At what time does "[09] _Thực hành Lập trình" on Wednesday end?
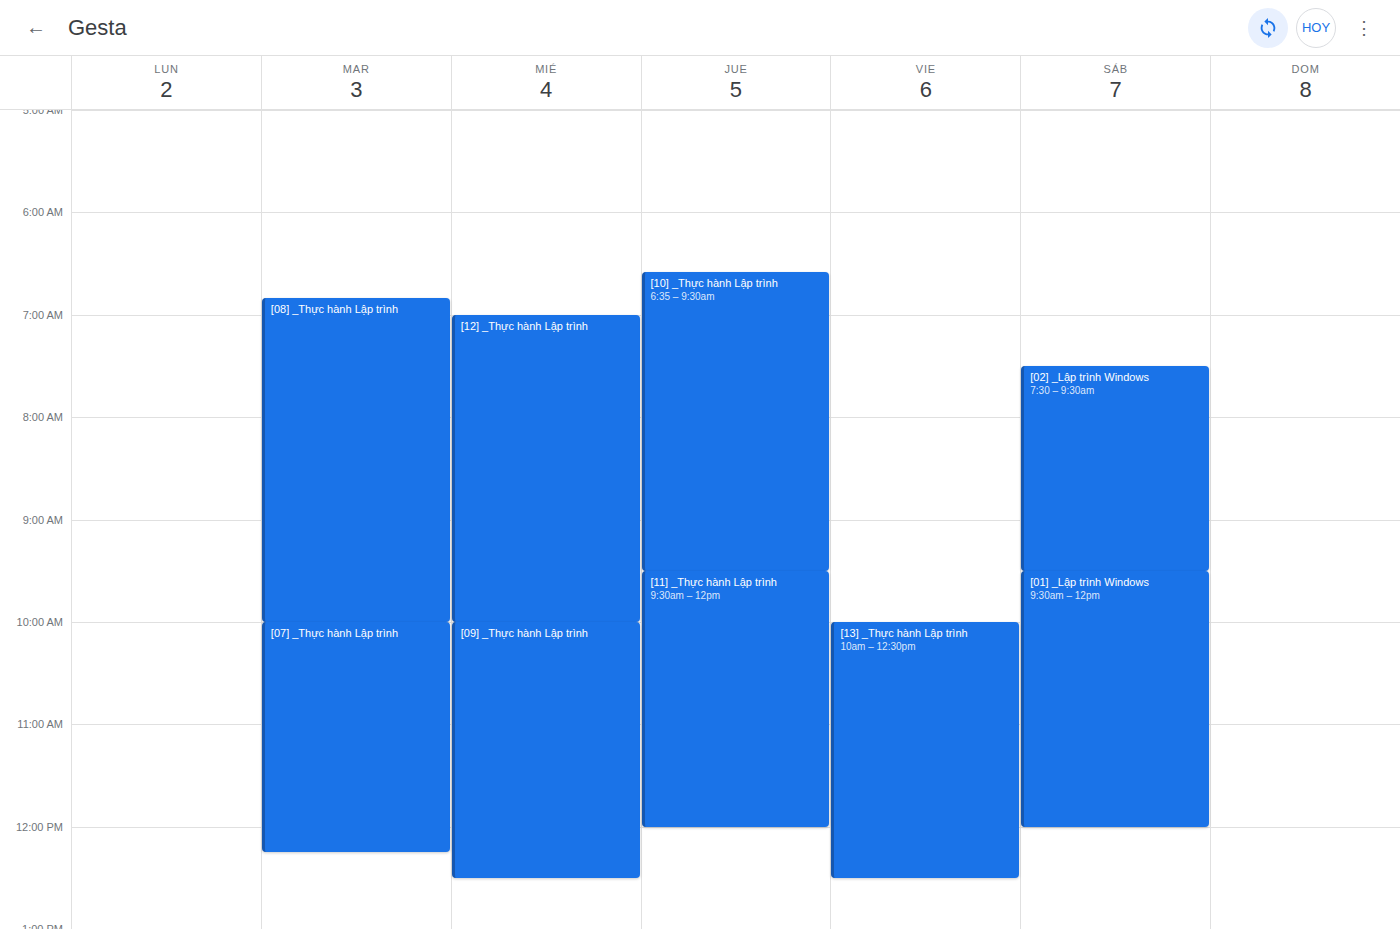
12:30 PM